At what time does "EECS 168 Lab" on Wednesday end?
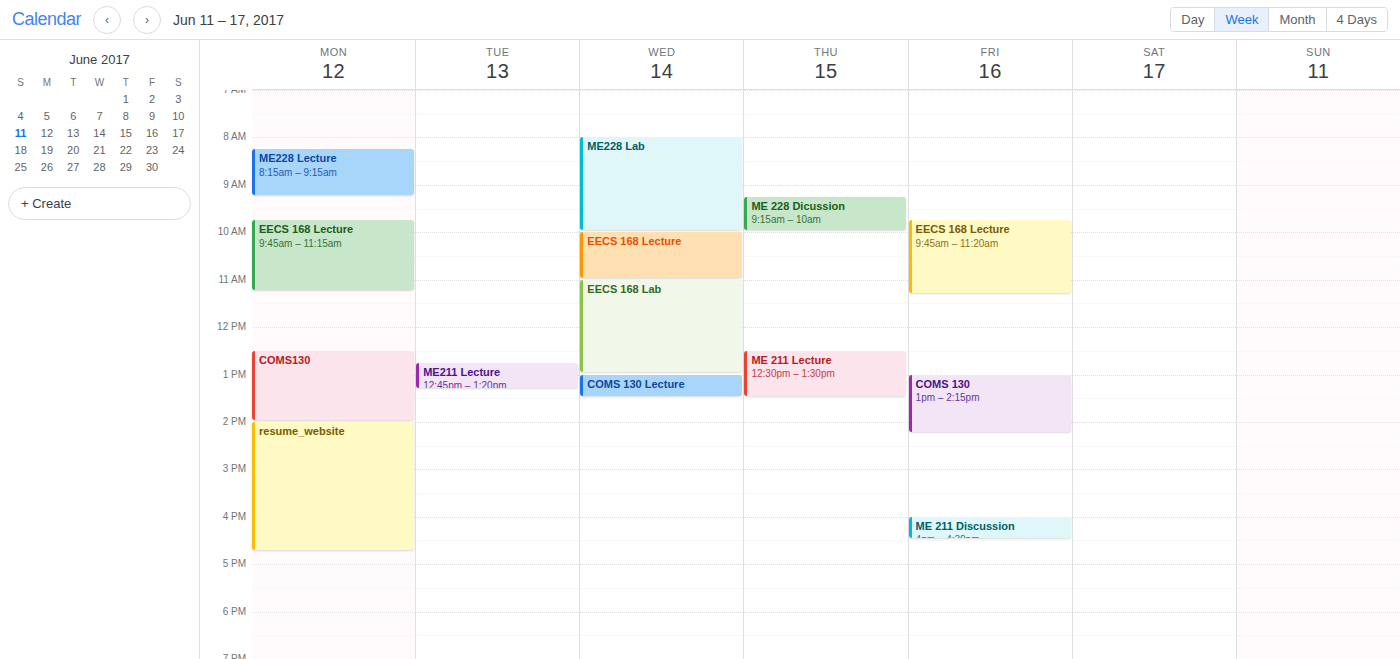
1:00 PM